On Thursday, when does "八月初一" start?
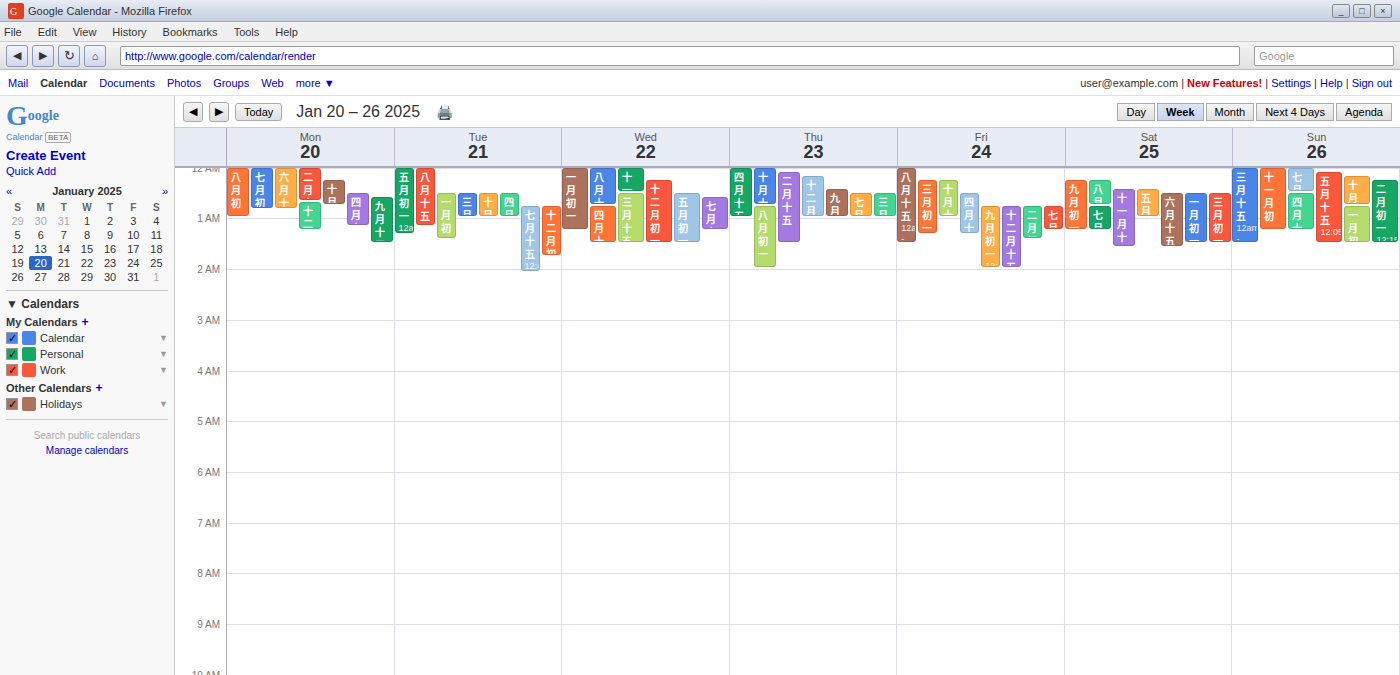
12:45 AM